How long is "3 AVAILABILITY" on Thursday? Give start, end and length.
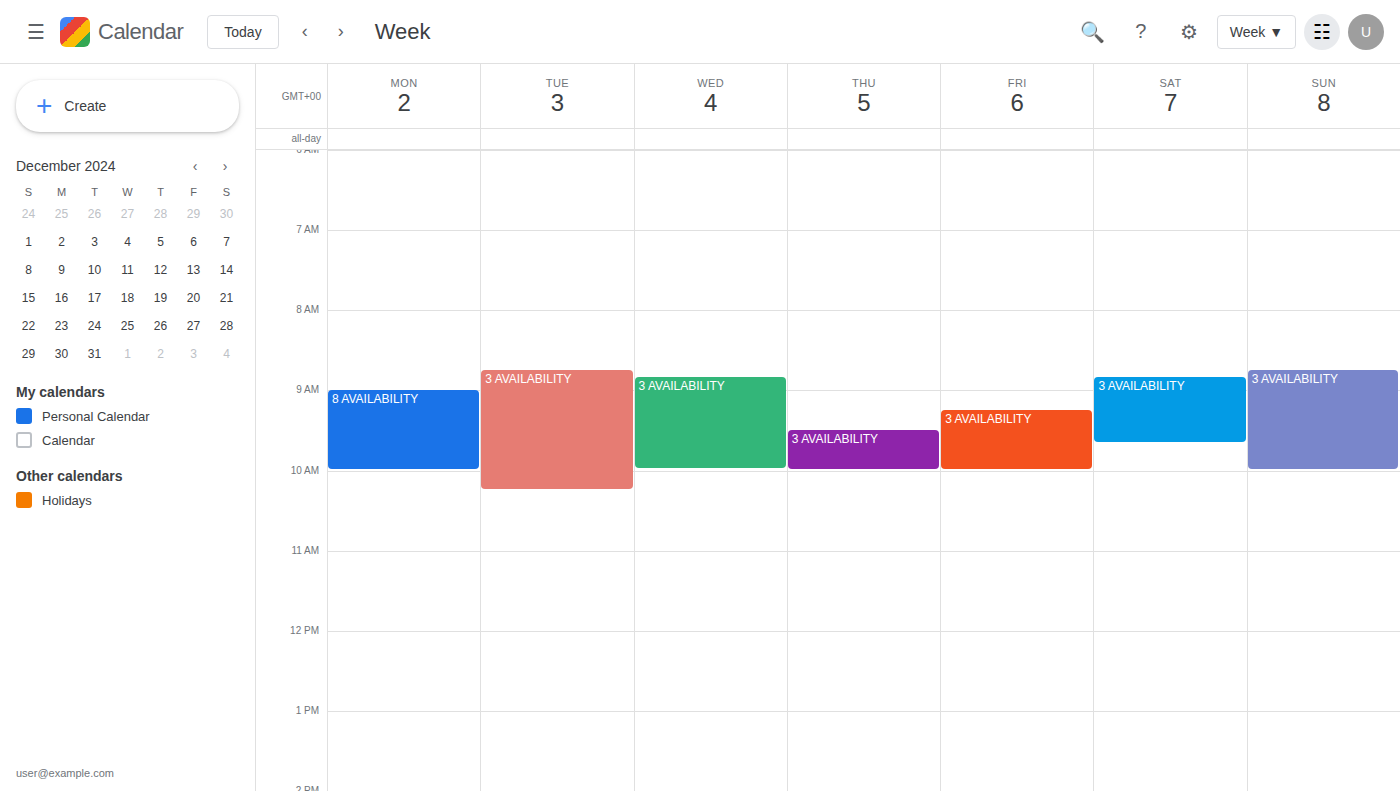
9:30 AM to 10:00 AM, 30 minutes